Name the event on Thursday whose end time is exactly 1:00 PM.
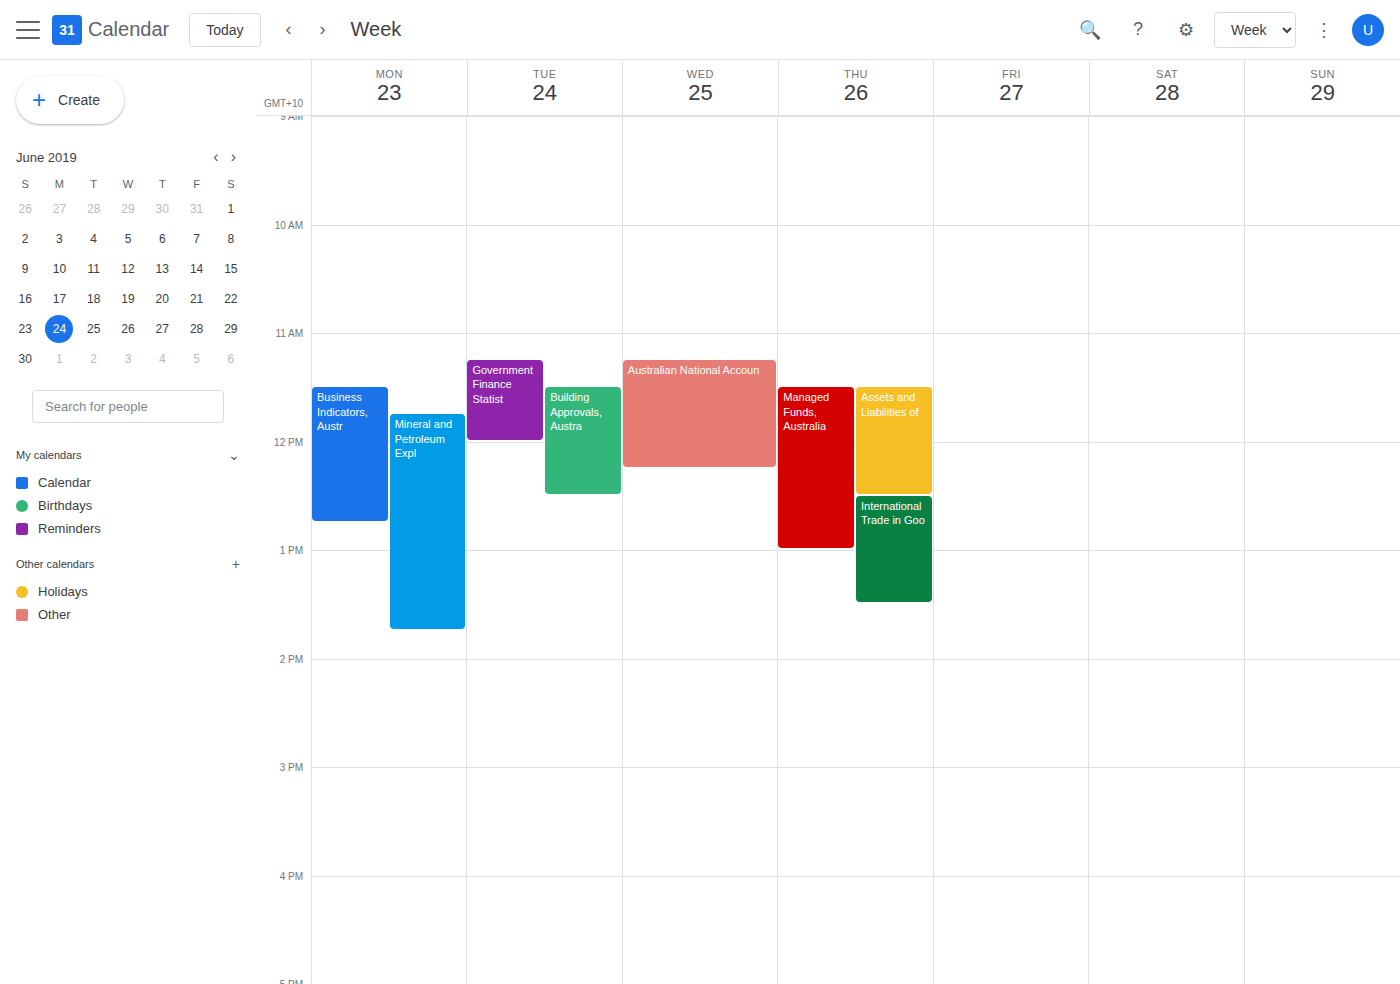
"Managed Funds, Australia"